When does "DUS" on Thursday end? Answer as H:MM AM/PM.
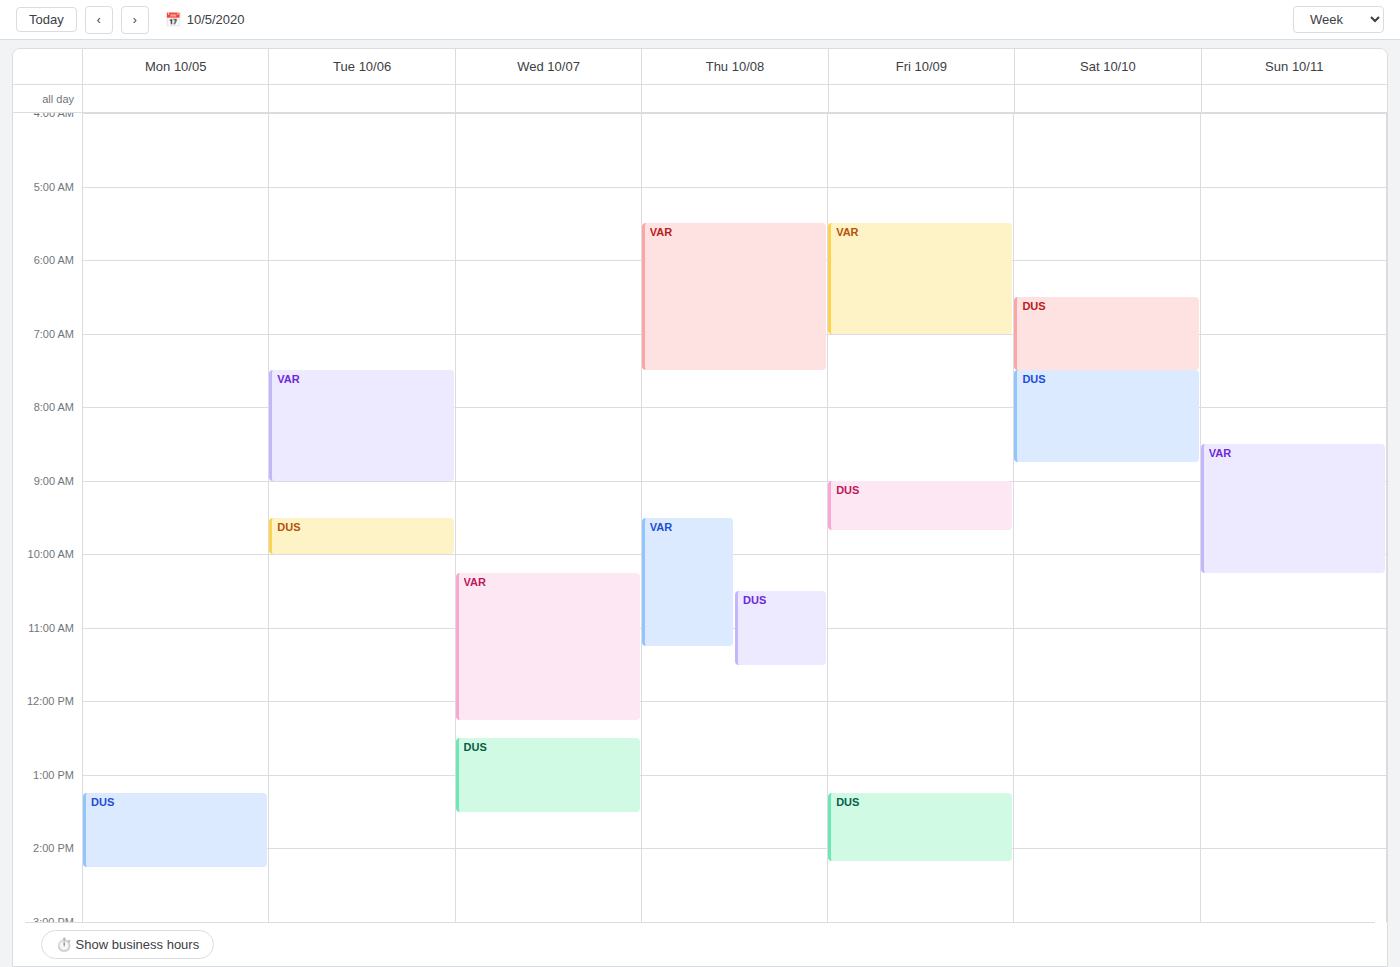
11:30 AM